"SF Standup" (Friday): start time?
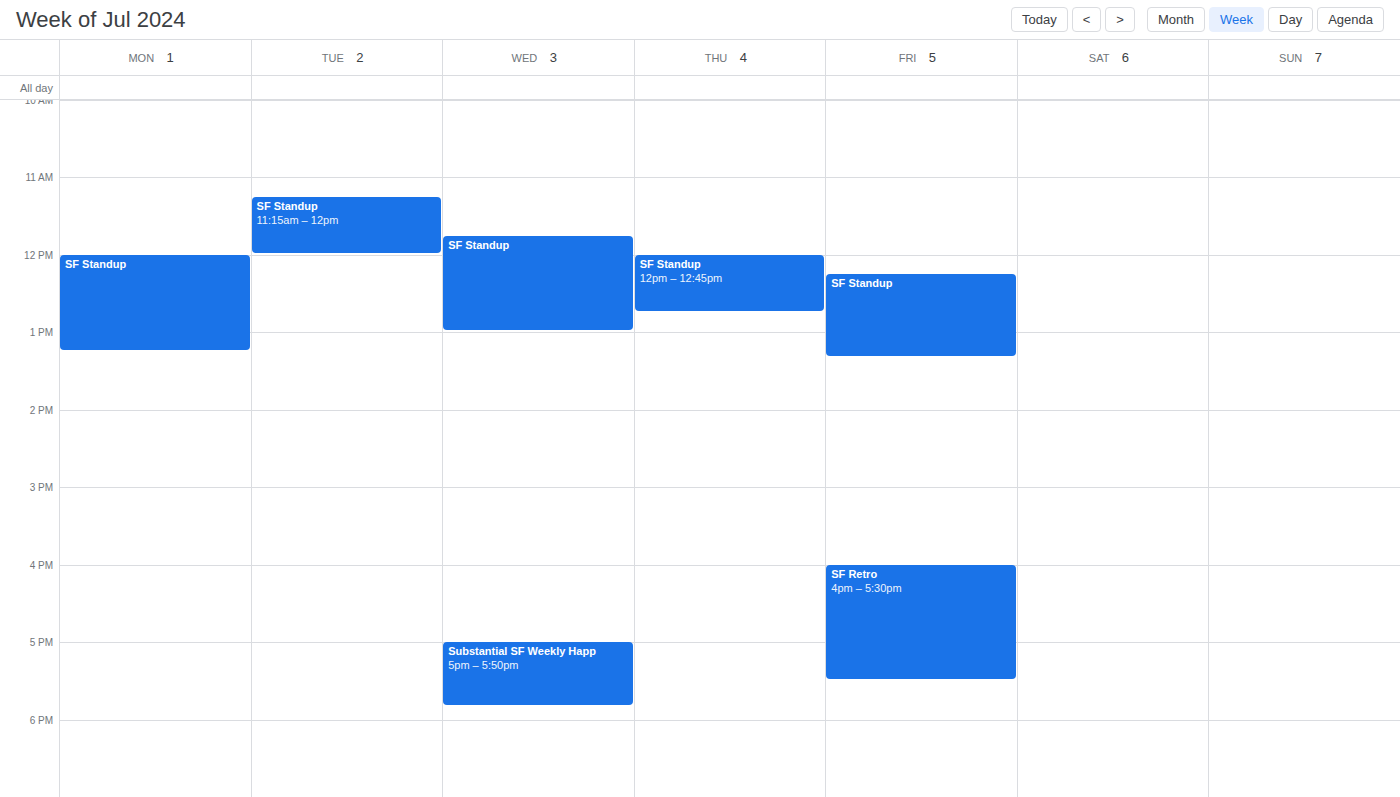
12:15 PM